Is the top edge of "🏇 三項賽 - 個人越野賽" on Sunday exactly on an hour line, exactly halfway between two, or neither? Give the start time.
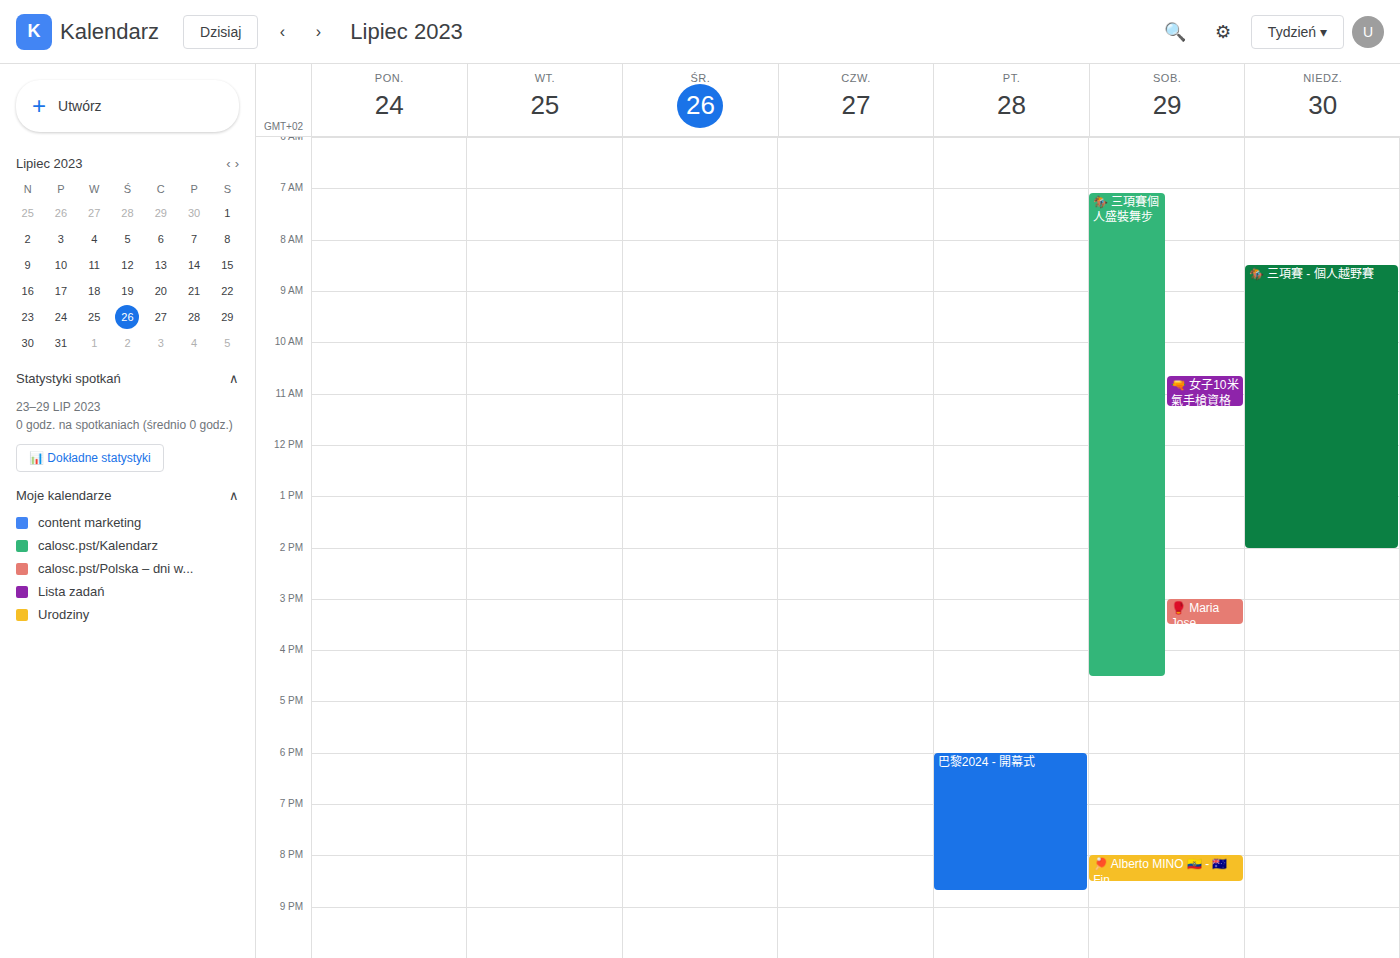
8:30 AM -- halfway between the 8 AM and 9 AM lines.